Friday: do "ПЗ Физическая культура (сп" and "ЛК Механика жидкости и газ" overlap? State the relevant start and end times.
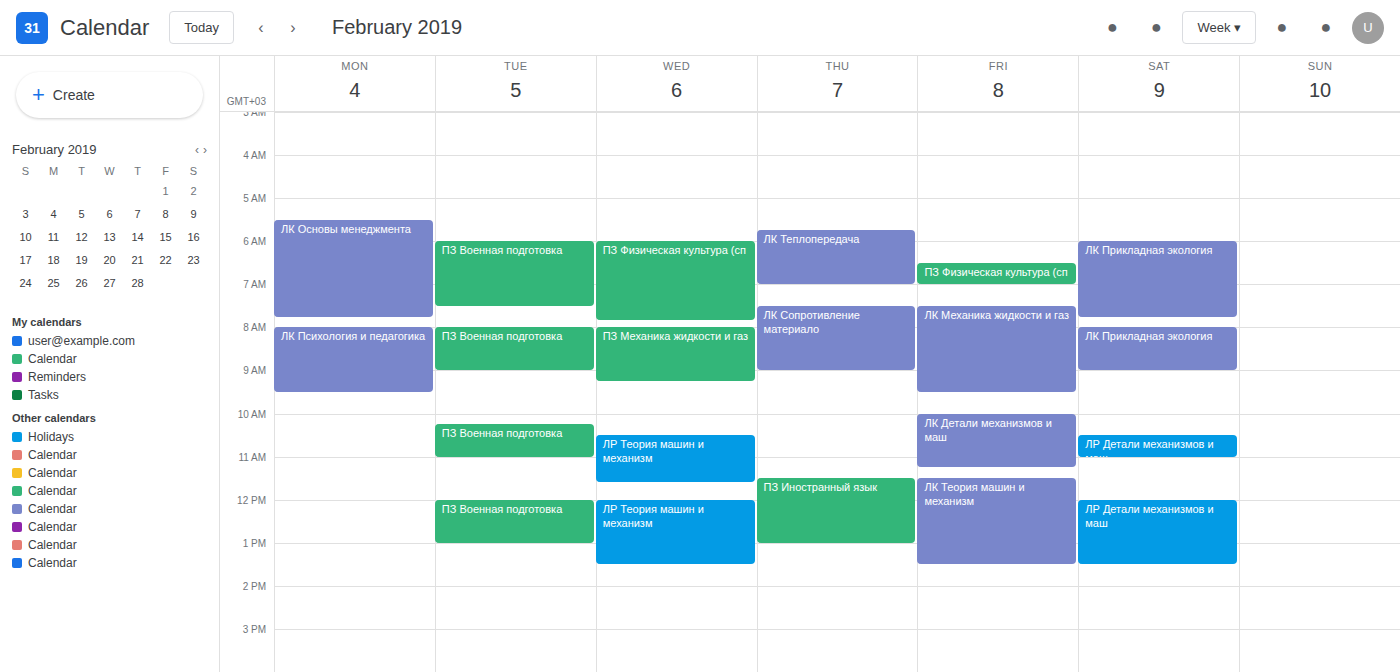
"ПЗ Физическая культура (сп" ends at 7:00 AM and "ЛК Механика жидкости и газ" starts at 7:30 AM -- no overlap.